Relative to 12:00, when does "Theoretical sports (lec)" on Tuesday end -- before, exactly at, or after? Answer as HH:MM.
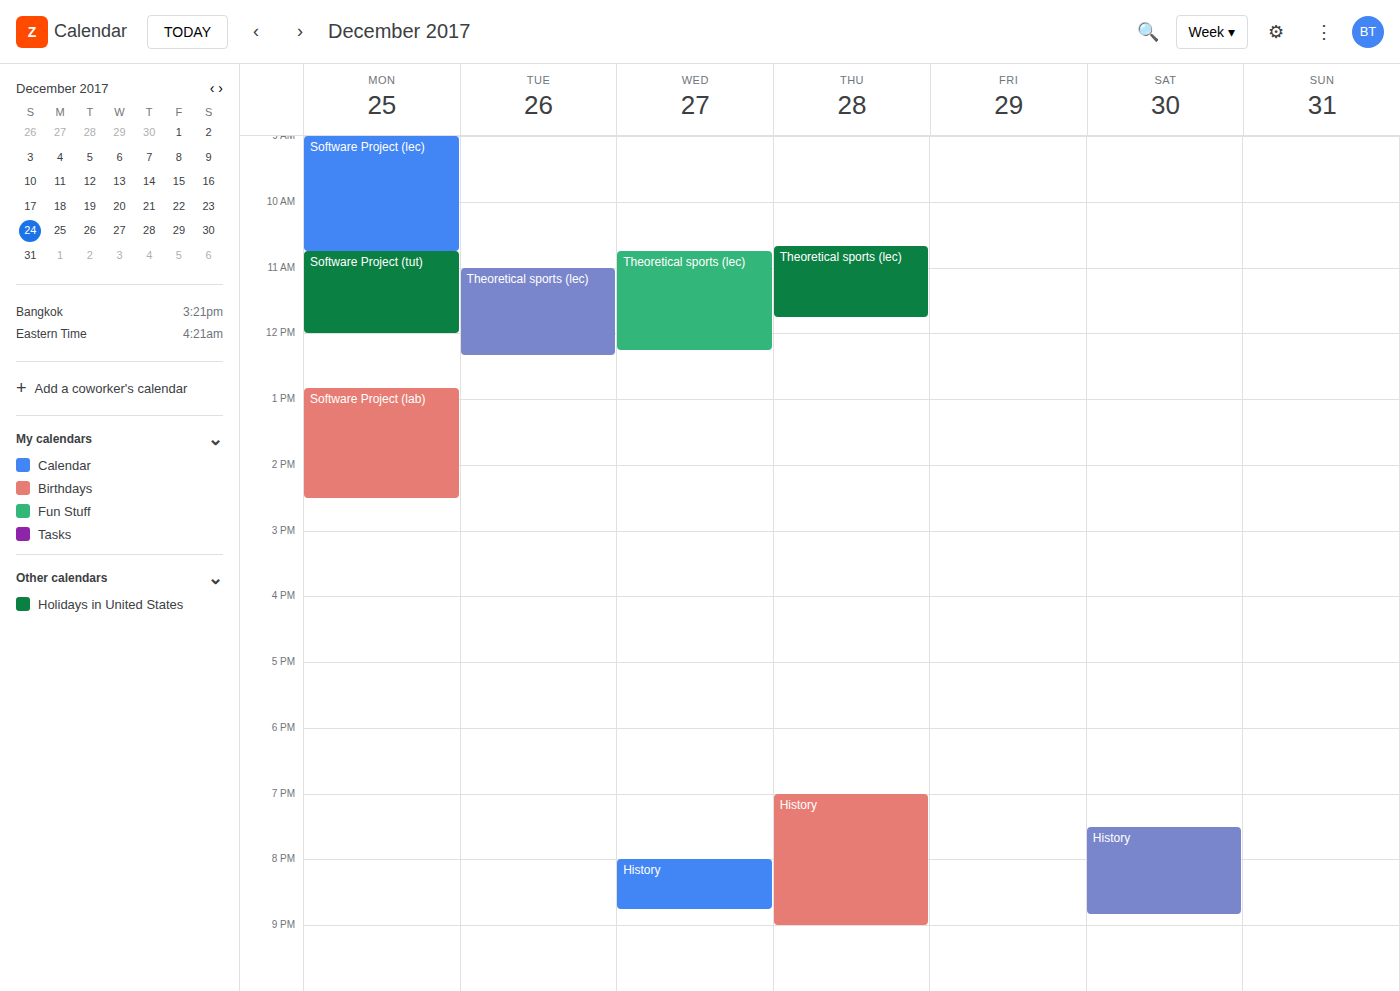
12:20 -- after 12:00, 20 minutes below the 12:00 line.